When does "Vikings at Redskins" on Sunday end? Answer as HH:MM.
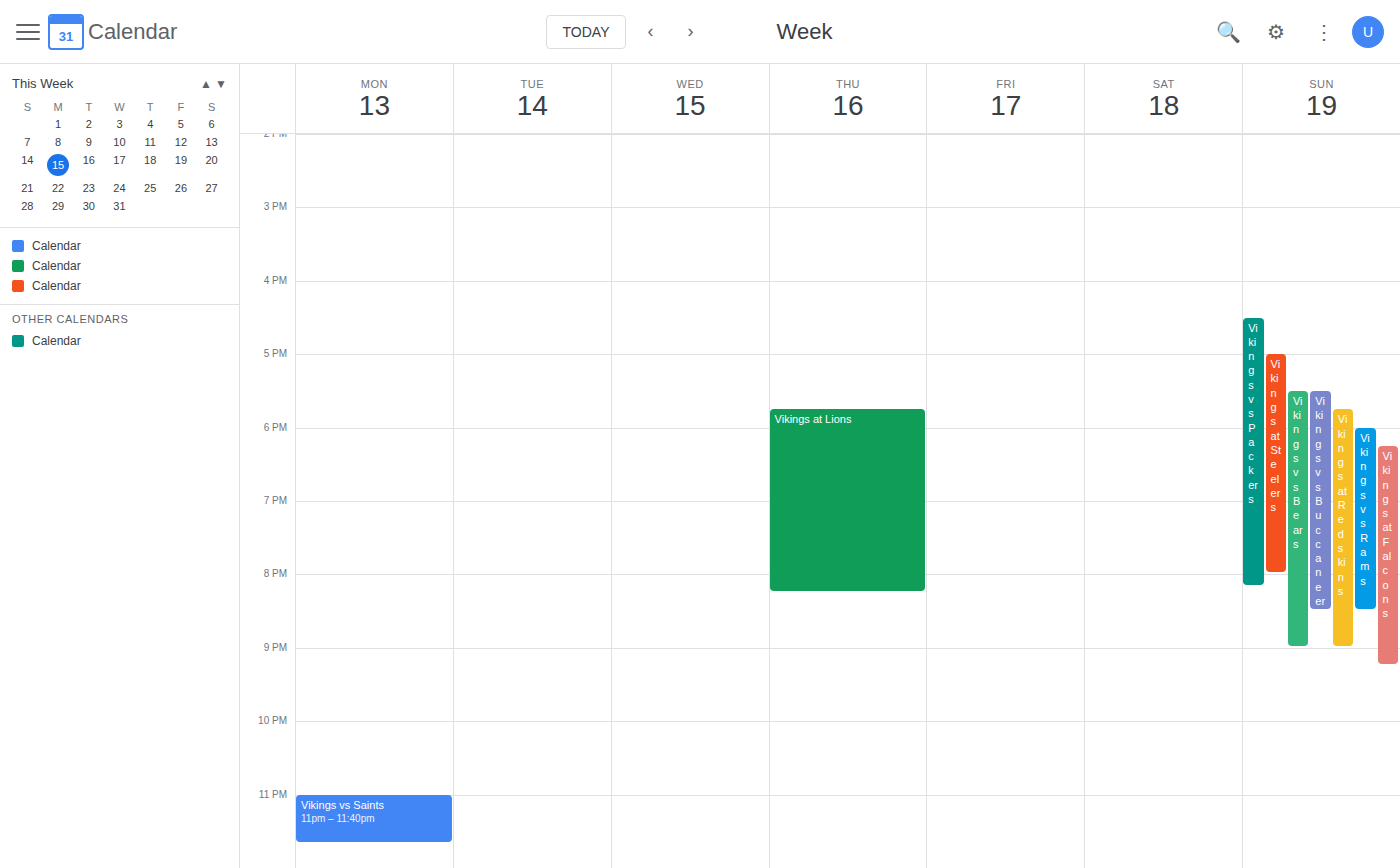
21:00